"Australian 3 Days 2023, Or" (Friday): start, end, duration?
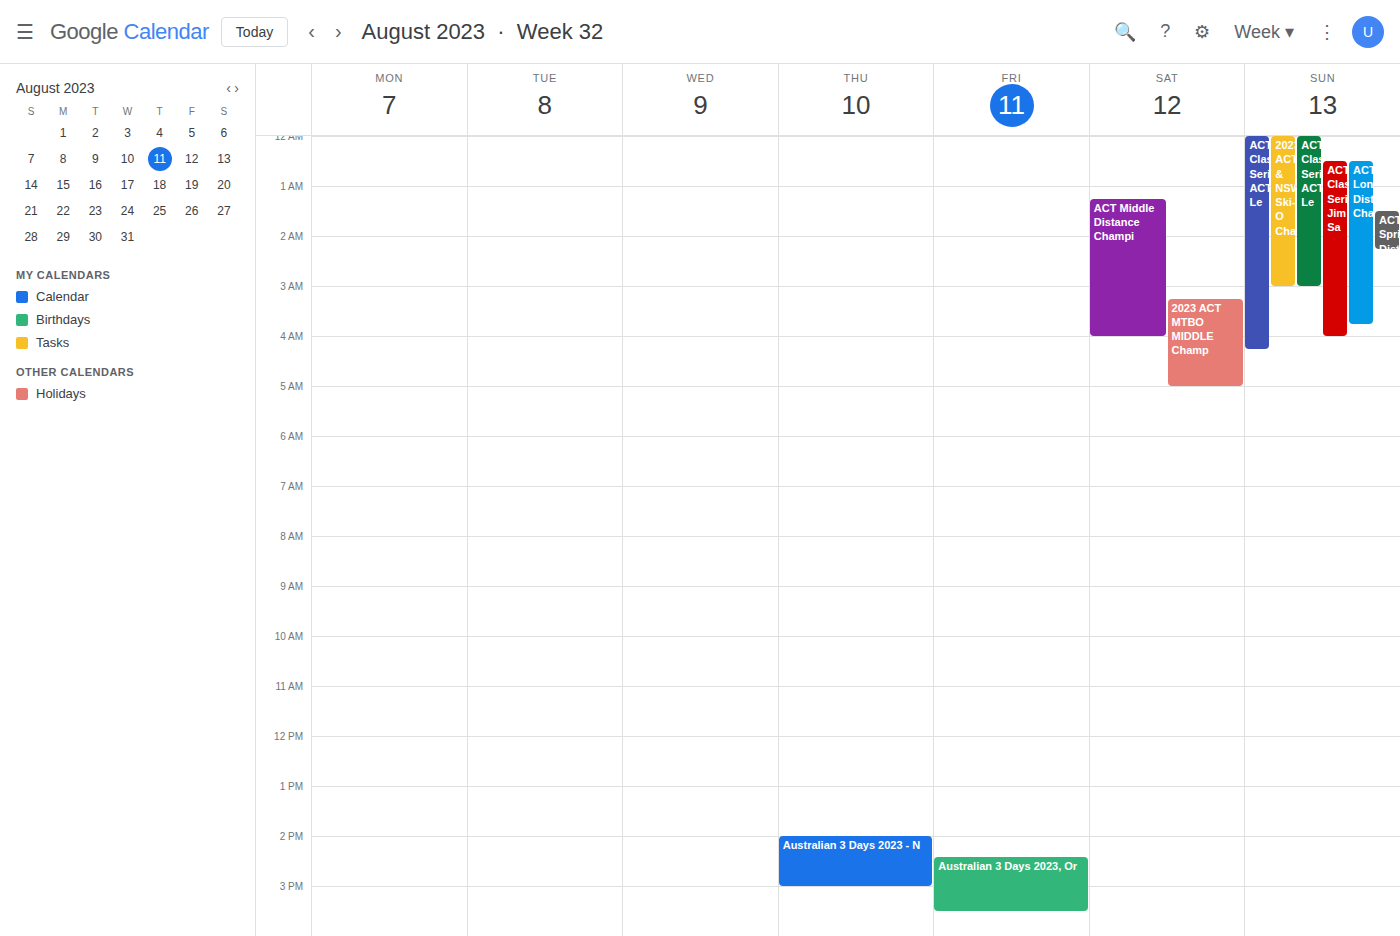
2:25 PM to 3:30 PM, 1 hour 5 minutes